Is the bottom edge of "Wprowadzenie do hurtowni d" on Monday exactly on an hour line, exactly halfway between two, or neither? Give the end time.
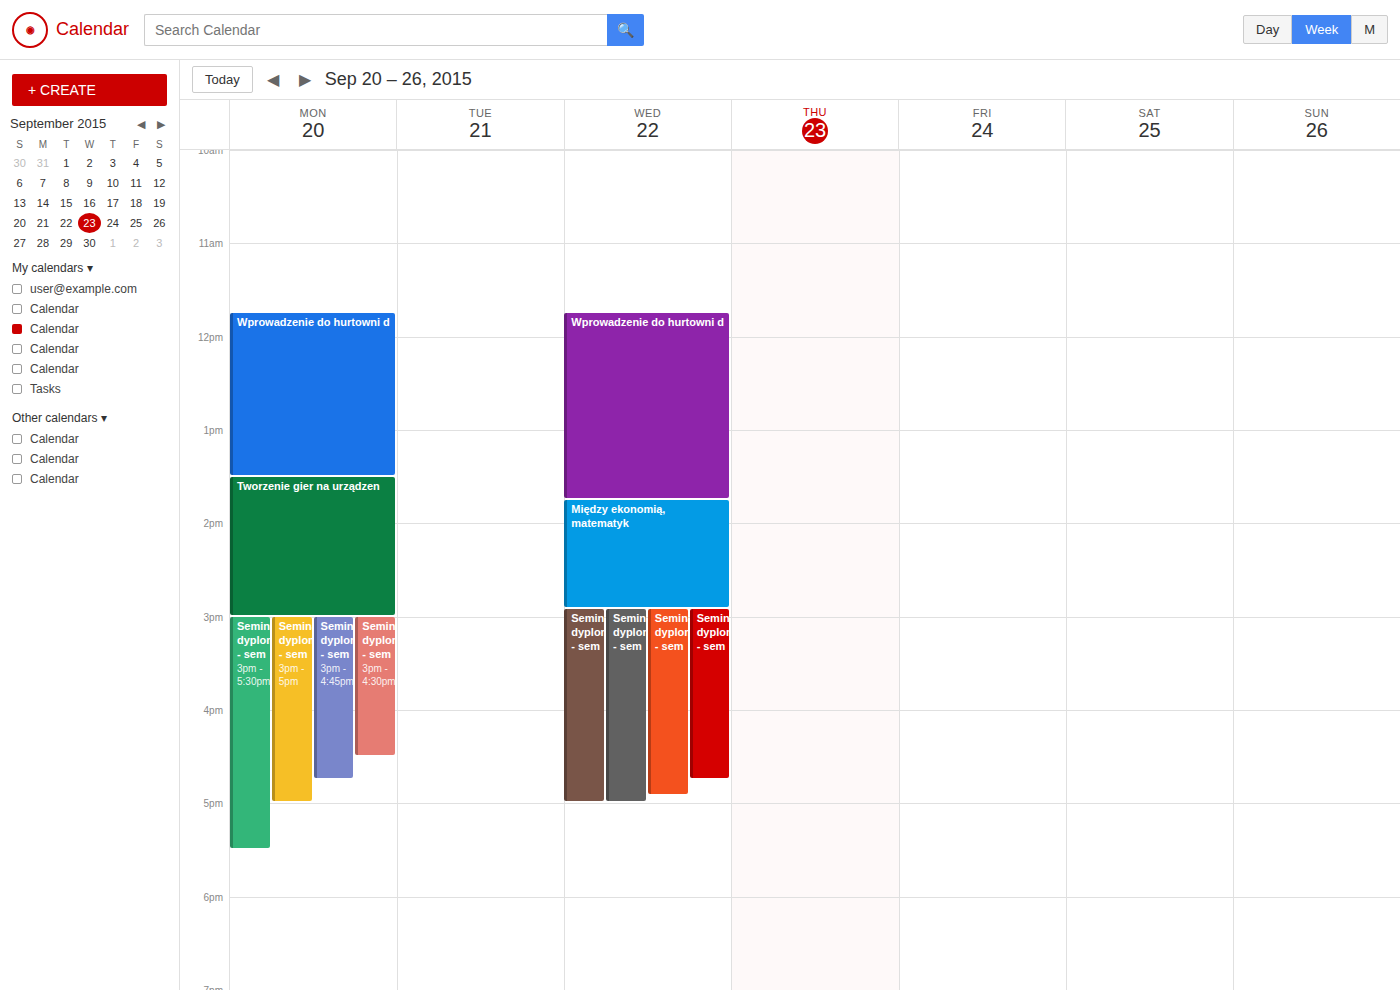
1:30 PM -- halfway between the 1 PM and 2 PM lines.